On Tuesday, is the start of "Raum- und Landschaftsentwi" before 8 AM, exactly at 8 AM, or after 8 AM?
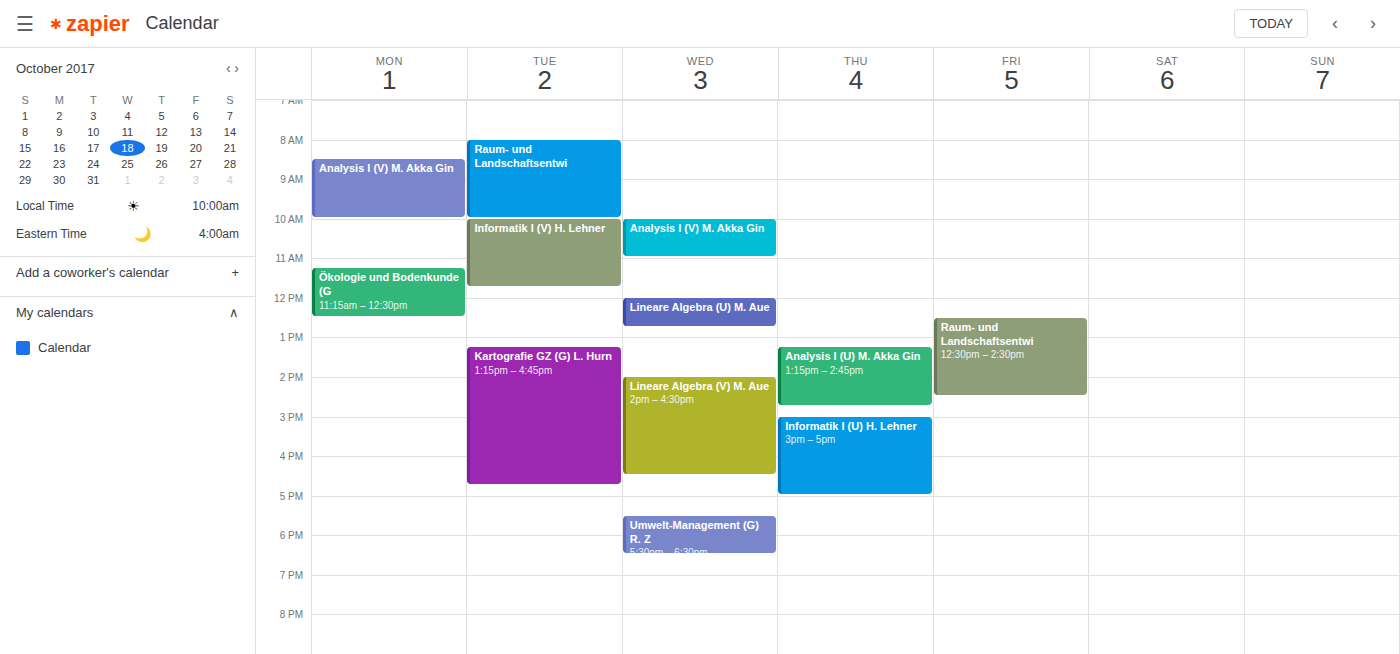
8:00 AM -- exactly at 8 AM, on the 8 AM line.